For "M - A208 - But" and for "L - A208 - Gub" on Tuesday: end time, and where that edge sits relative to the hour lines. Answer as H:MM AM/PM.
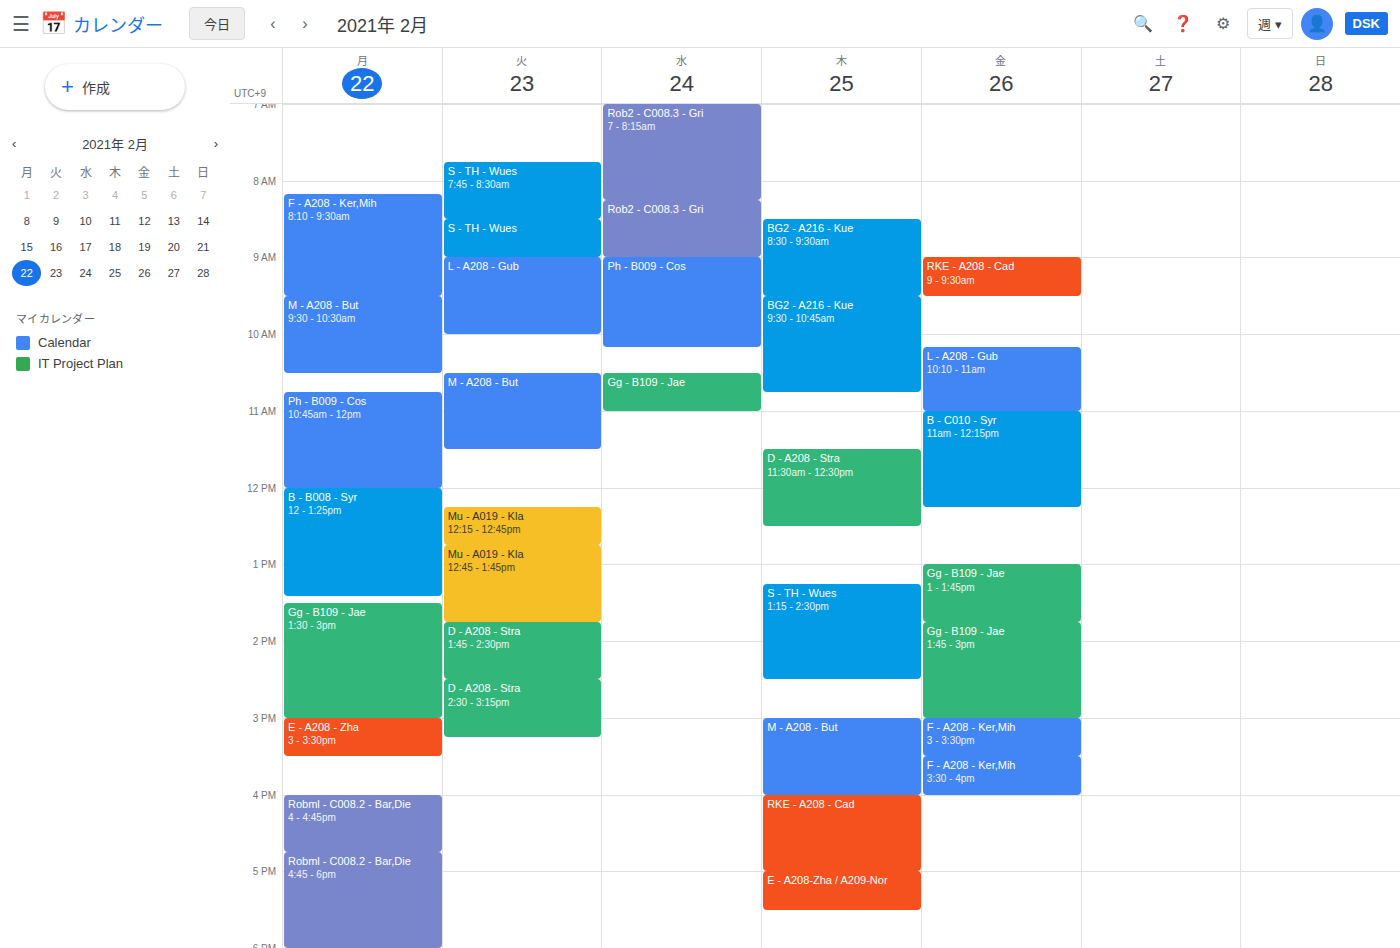
"M - A208 - But": 11:30 AM, halfway between the 11 AM and 12 PM lines. "L - A208 - Gub": 10:00 AM, exactly on the 10 AM line.